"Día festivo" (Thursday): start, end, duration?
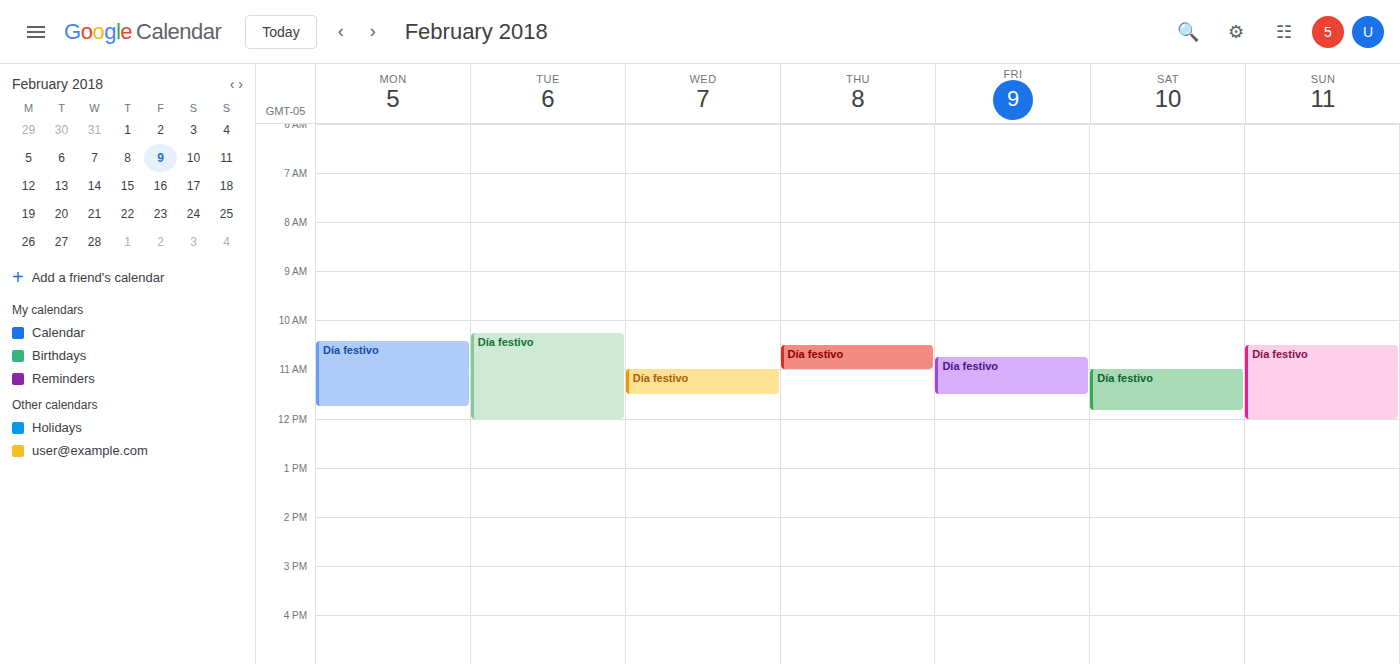
10:30 AM to 11:00 AM, 30 minutes